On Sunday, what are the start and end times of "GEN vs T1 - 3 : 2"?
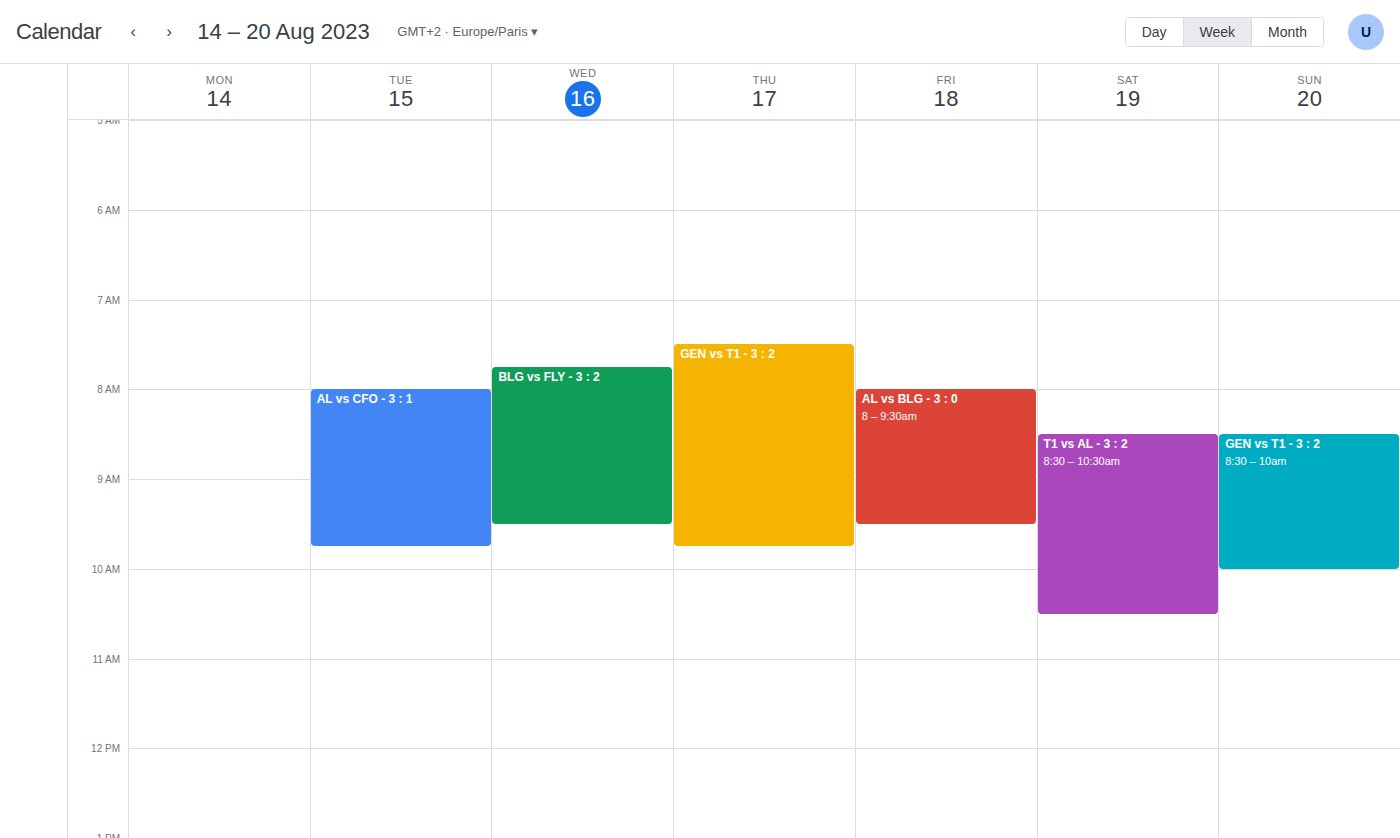
8:30 AM to 10:00 AM